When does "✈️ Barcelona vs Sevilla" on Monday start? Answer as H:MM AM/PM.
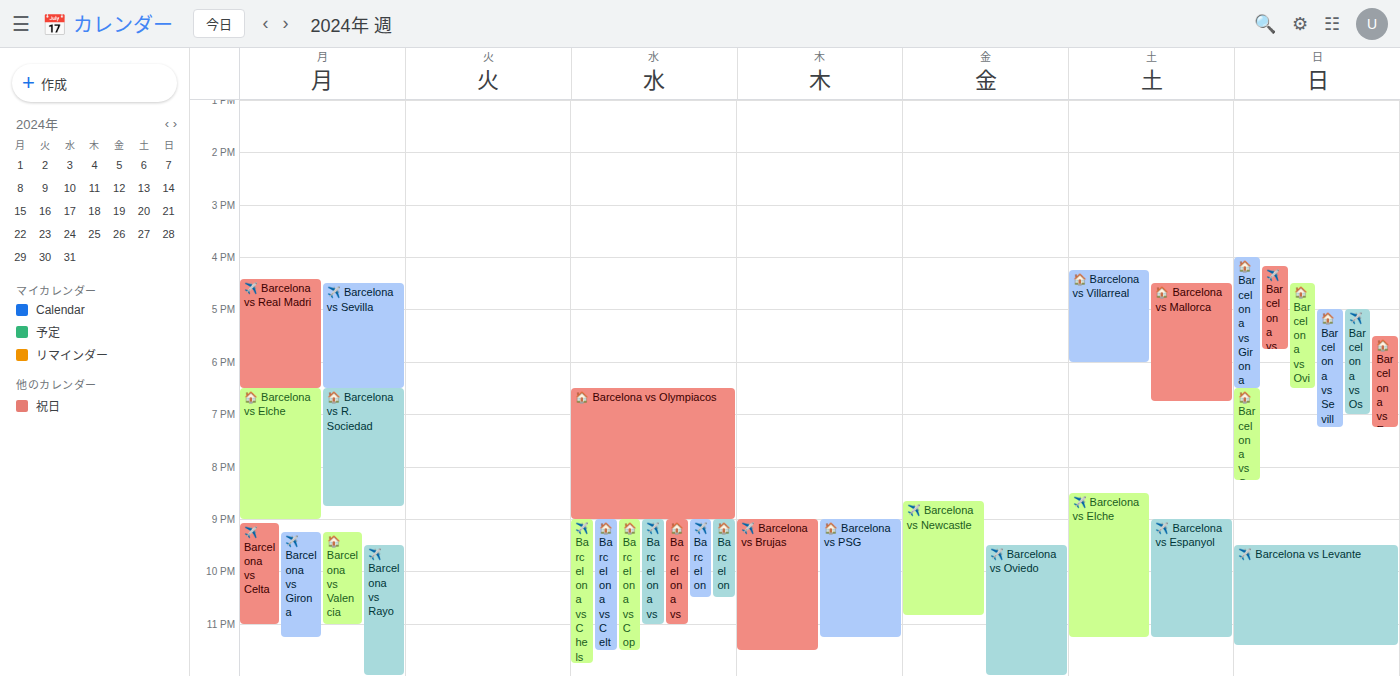
4:30 PM